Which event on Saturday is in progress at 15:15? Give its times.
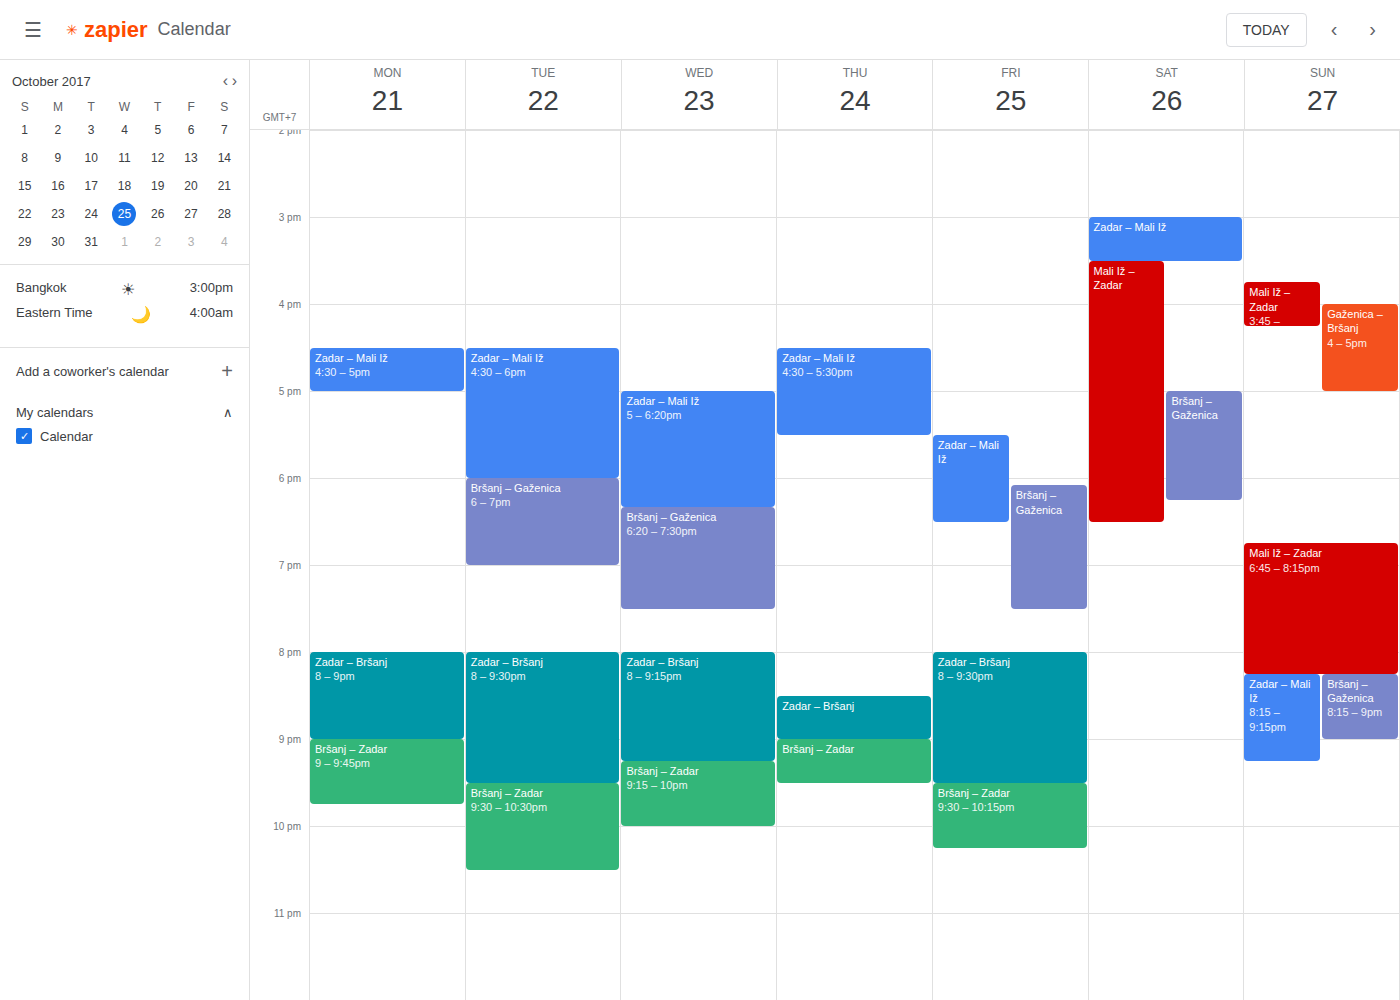
"Zadar – Mali Iž", 15:00 to 15:30